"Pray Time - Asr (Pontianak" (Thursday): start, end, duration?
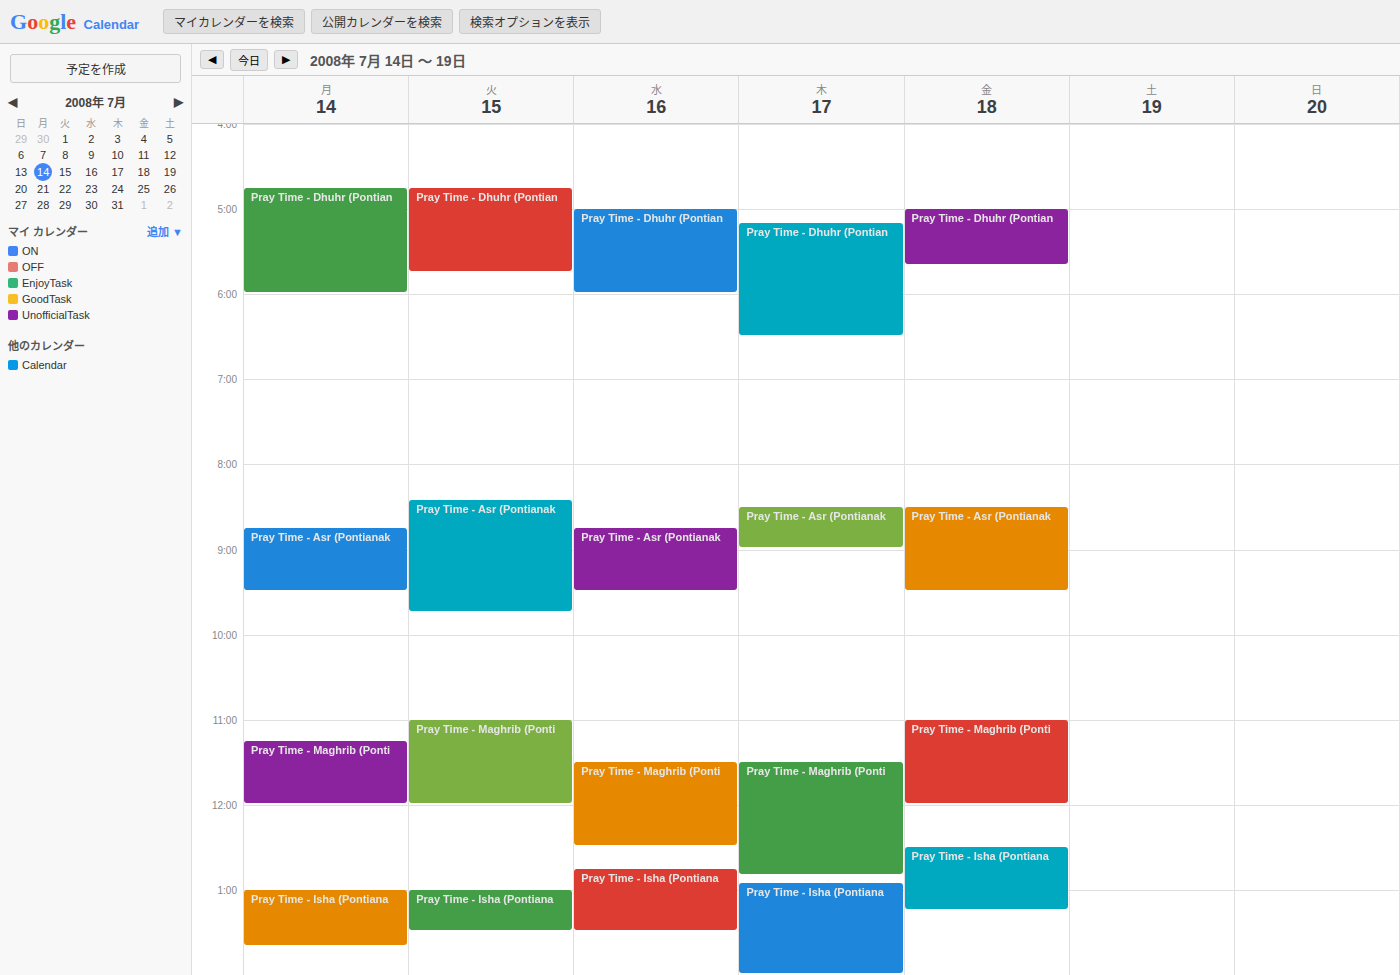
8:30 AM to 9:00 AM, 30 minutes